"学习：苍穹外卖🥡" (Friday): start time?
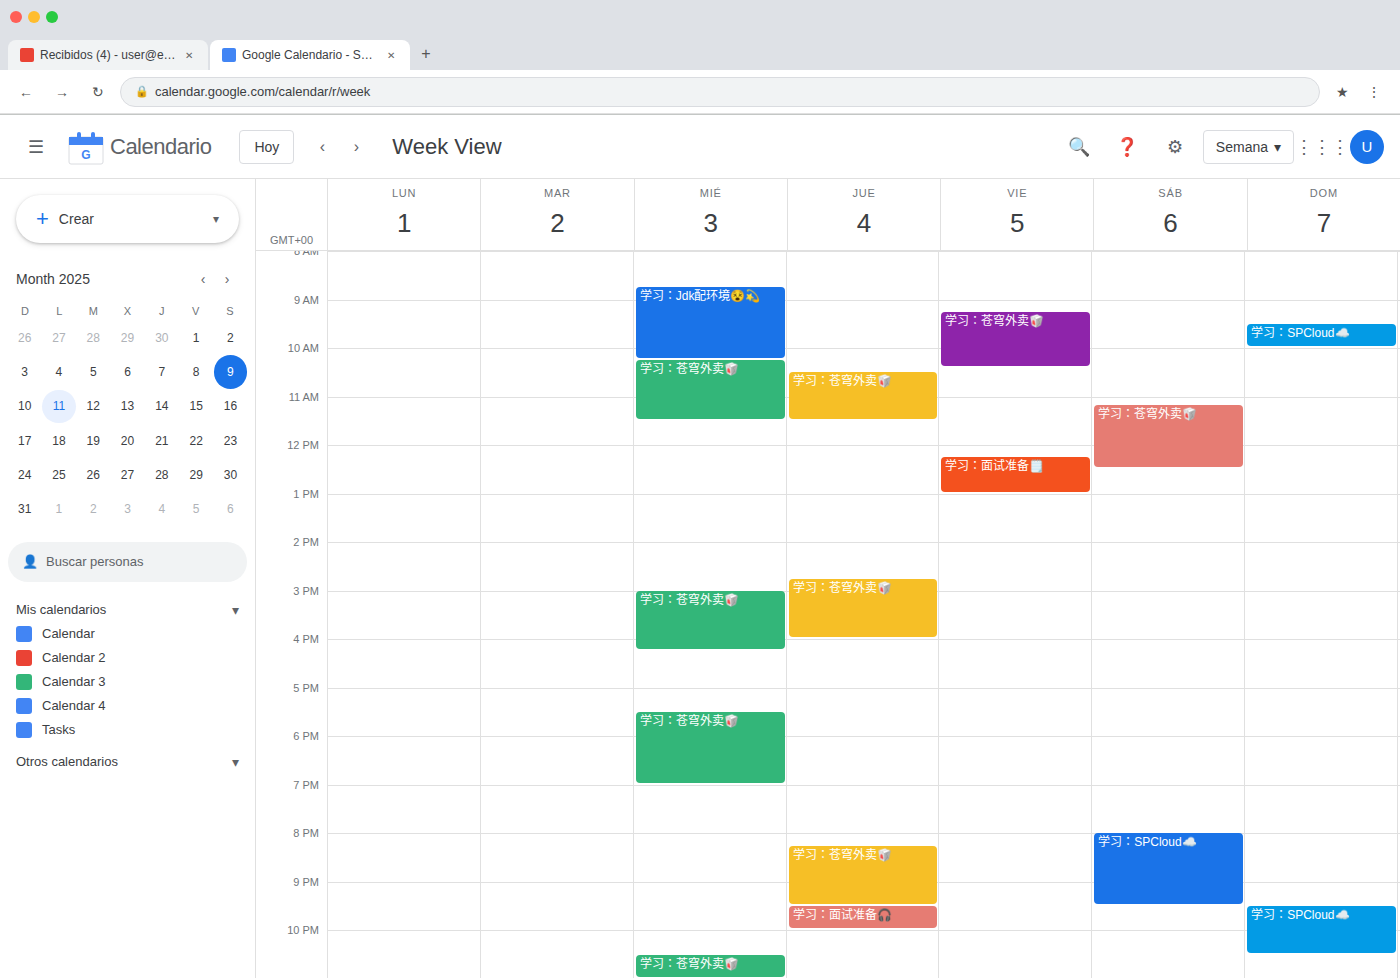
9:15 AM